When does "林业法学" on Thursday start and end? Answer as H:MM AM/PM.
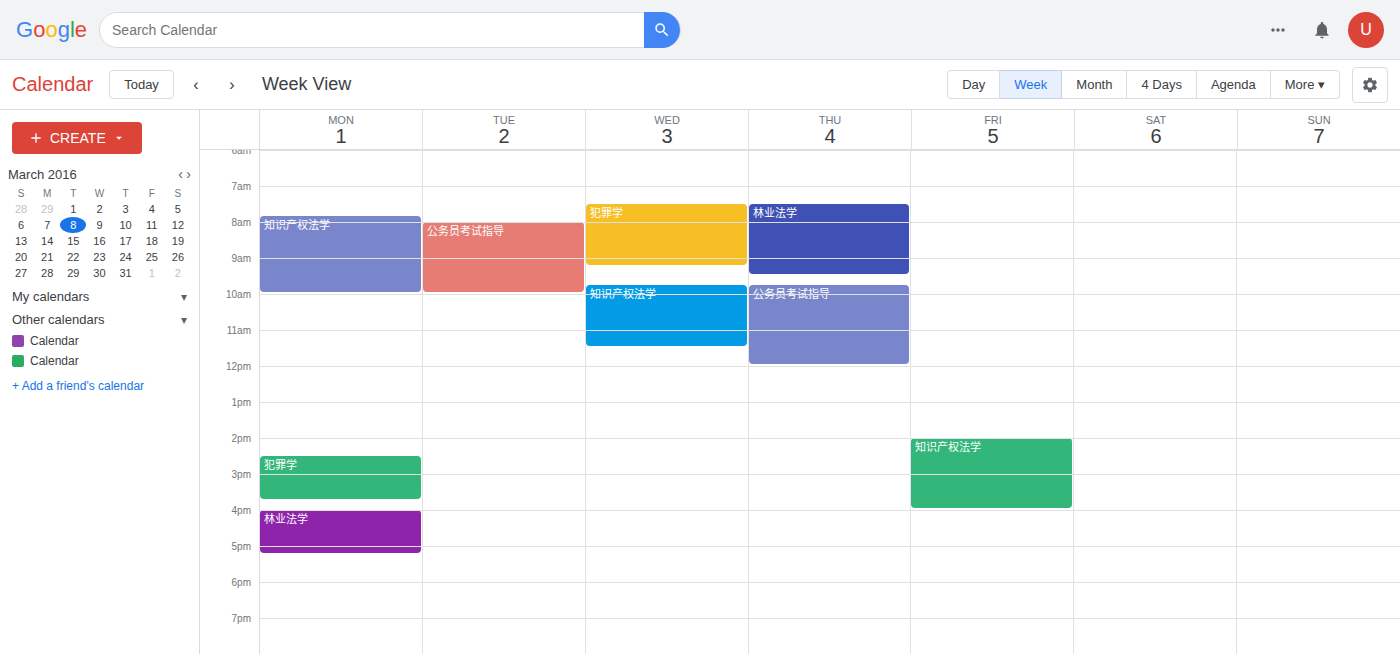
7:30 AM to 9:30 AM